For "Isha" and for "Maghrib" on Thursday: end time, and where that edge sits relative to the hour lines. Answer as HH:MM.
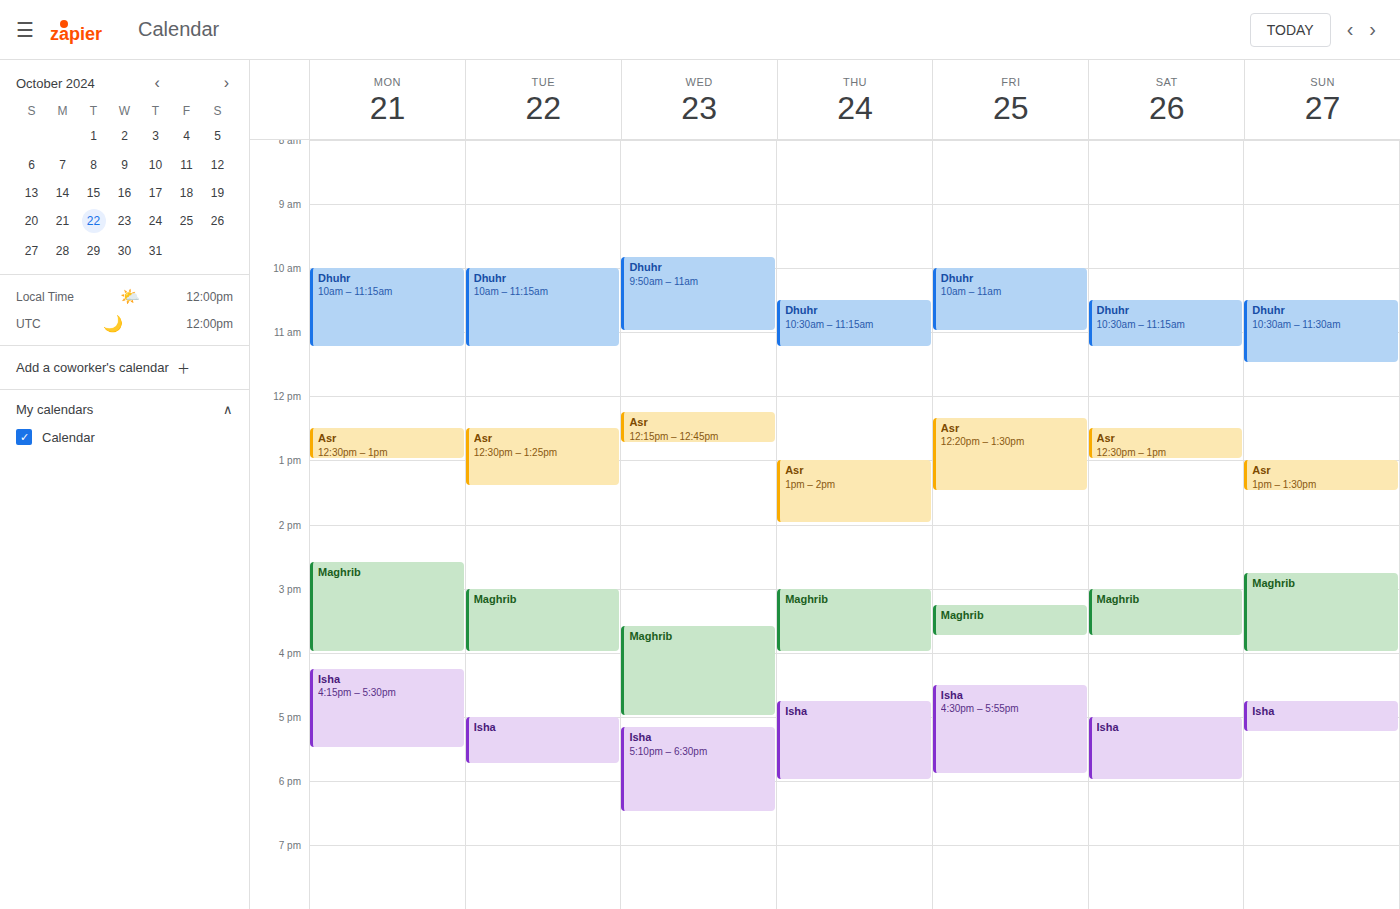
"Isha": 18:00, exactly on the 18:00 line. "Maghrib": 16:00, exactly on the 16:00 line.